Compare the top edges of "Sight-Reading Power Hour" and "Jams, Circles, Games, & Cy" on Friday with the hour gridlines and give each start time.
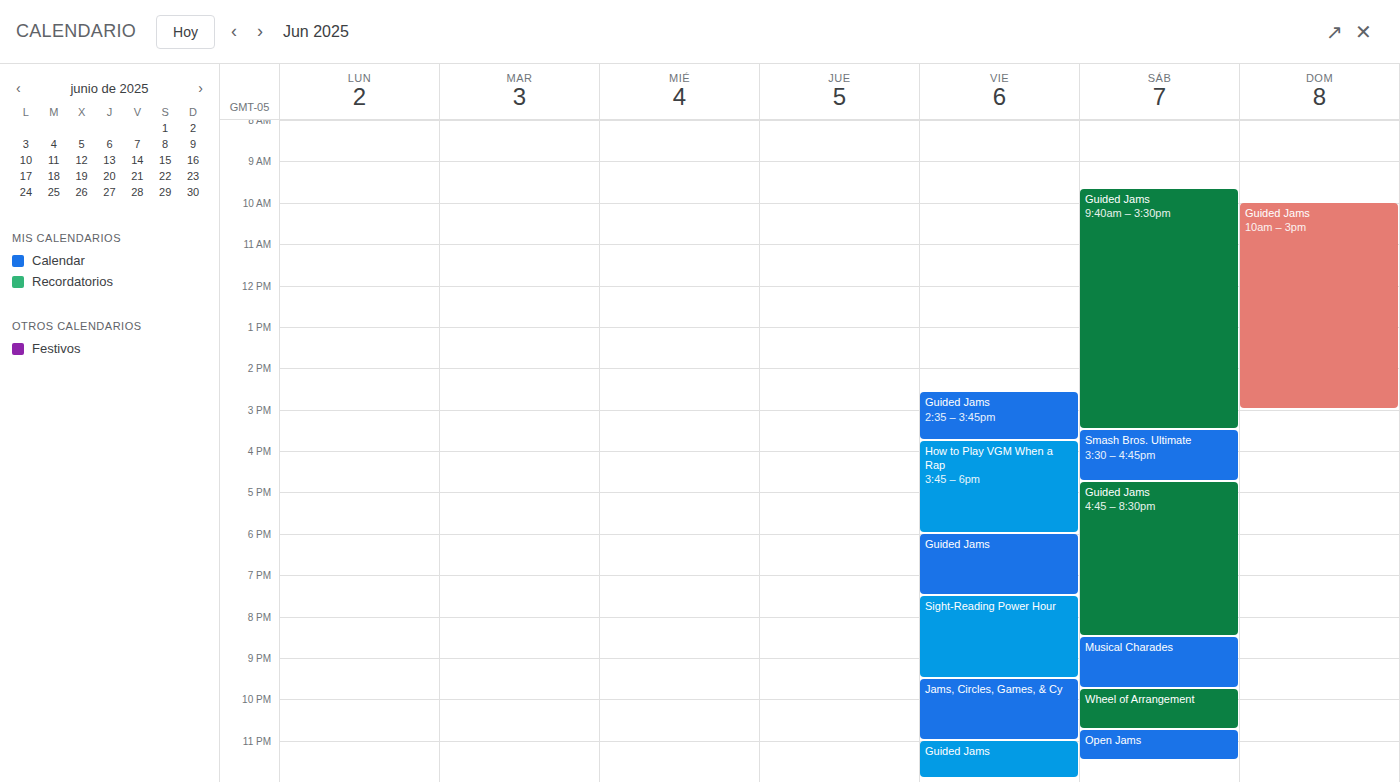
"Sight-Reading Power Hour": 19:30, halfway between the 19:00 and 20:00 lines. "Jams, Circles, Games, & Cy": 21:30, halfway between the 21:00 and 22:00 lines.